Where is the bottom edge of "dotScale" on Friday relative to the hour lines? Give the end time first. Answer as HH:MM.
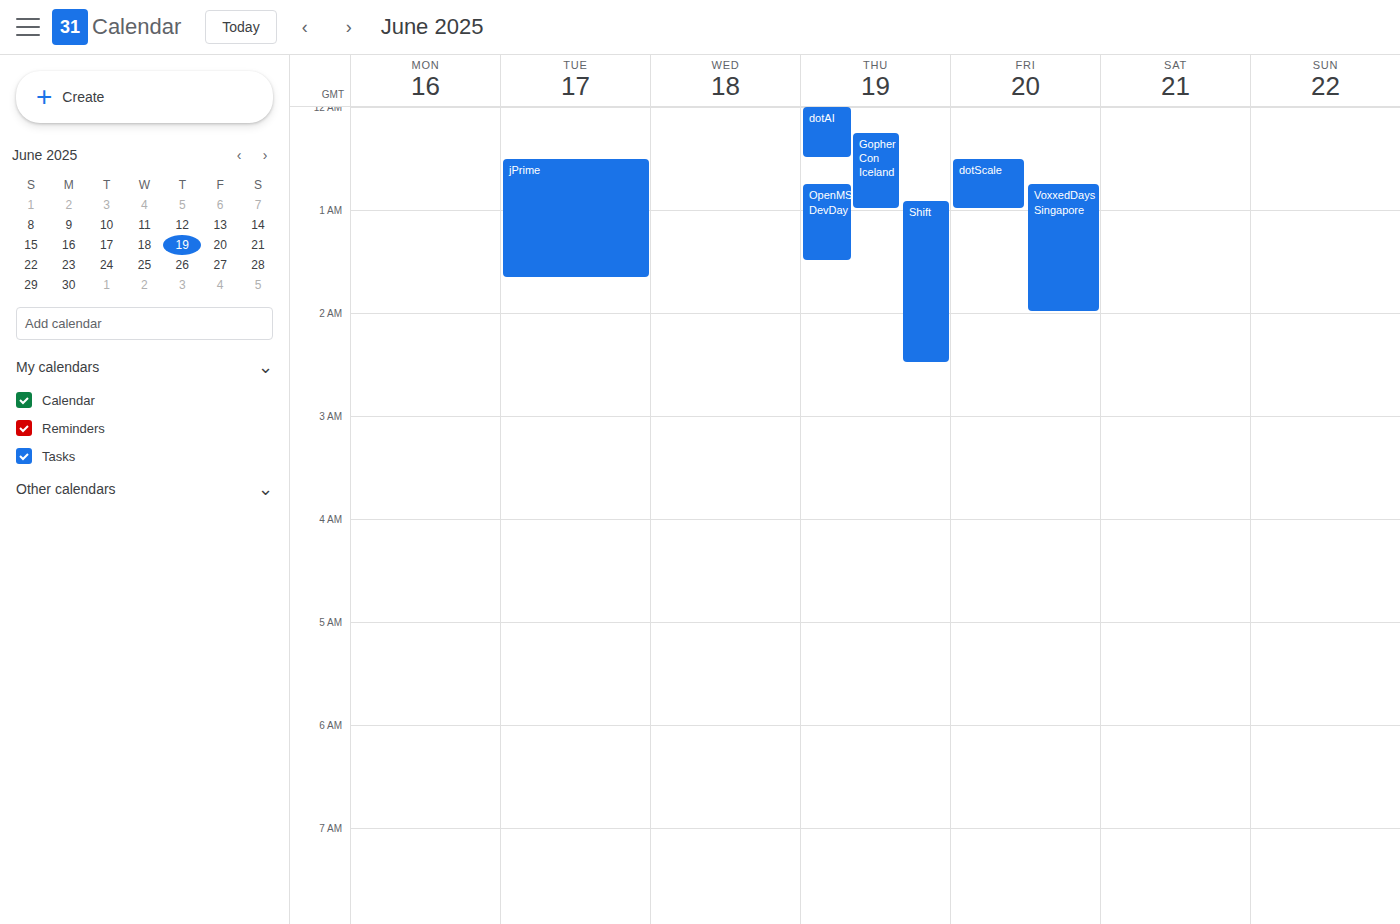
01:00 -- exactly on the 01:00 line.